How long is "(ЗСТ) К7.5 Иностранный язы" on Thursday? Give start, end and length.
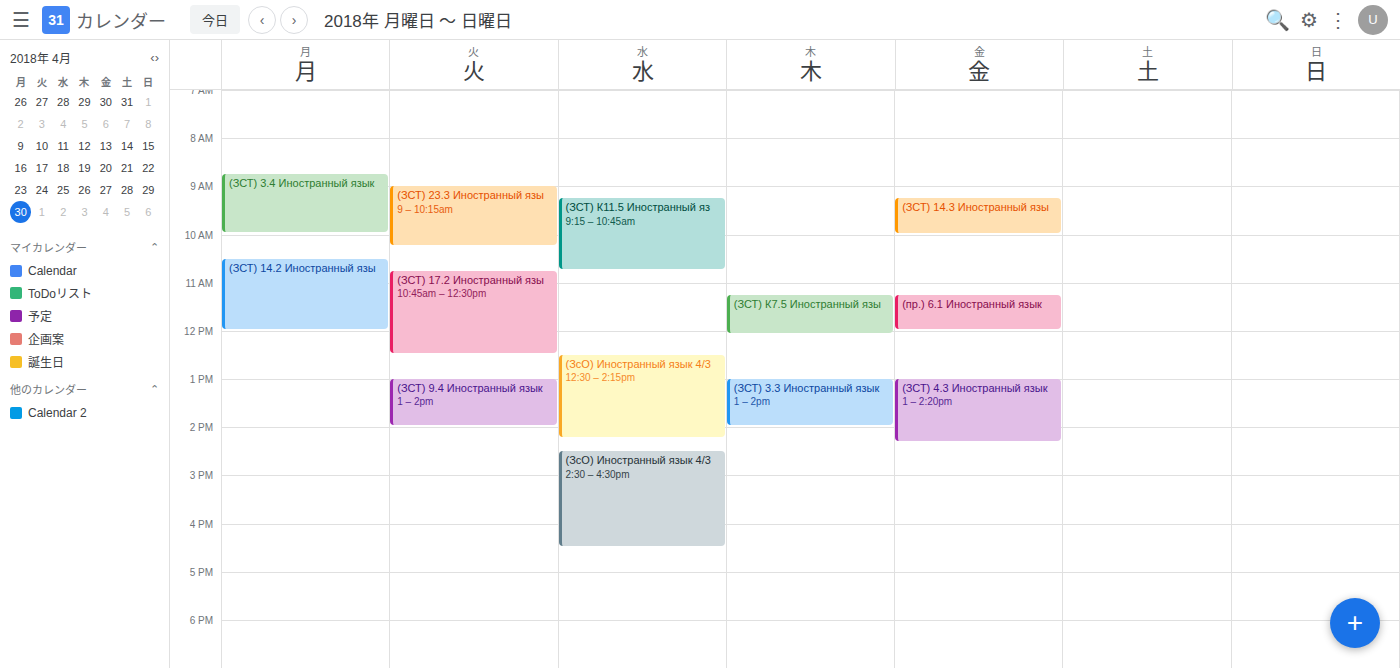
11:15 to 12:05, 50 minutes